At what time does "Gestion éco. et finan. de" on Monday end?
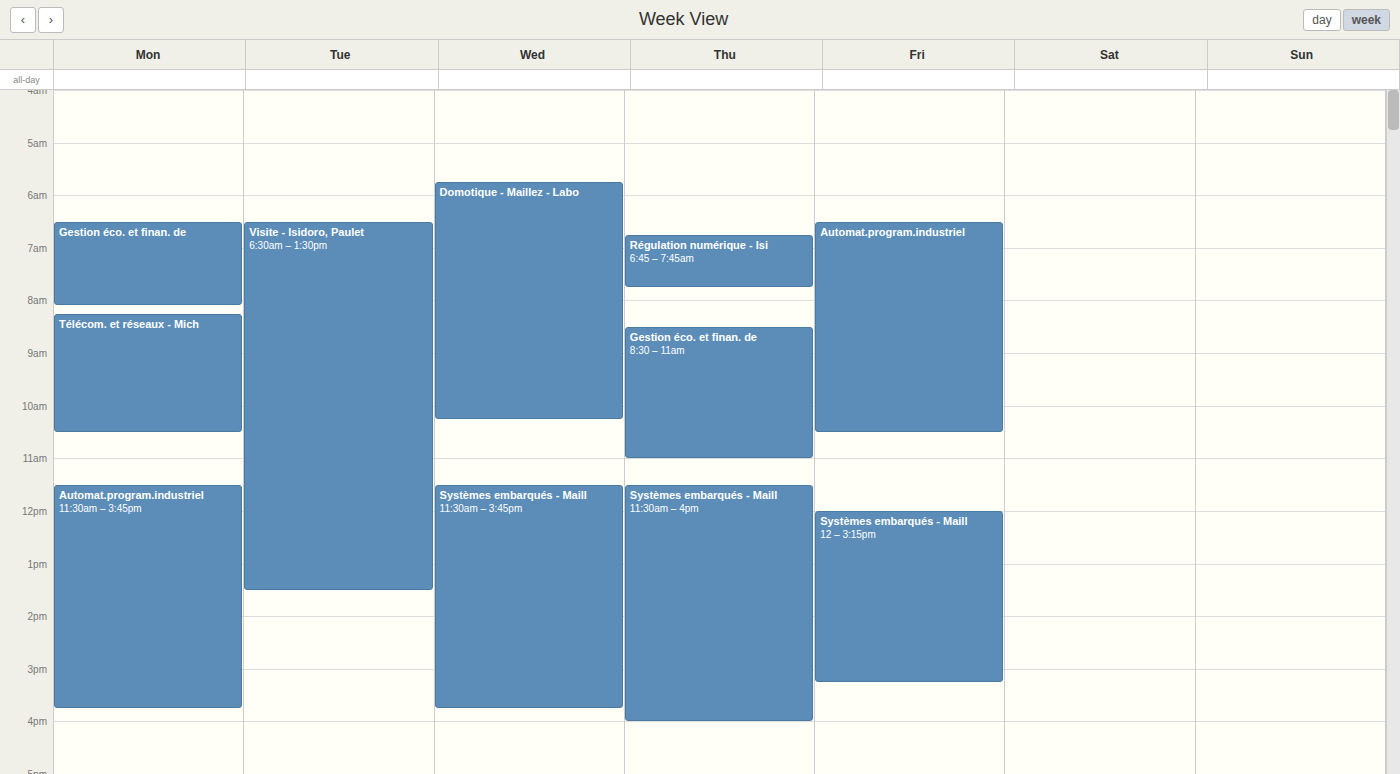
8:05 AM